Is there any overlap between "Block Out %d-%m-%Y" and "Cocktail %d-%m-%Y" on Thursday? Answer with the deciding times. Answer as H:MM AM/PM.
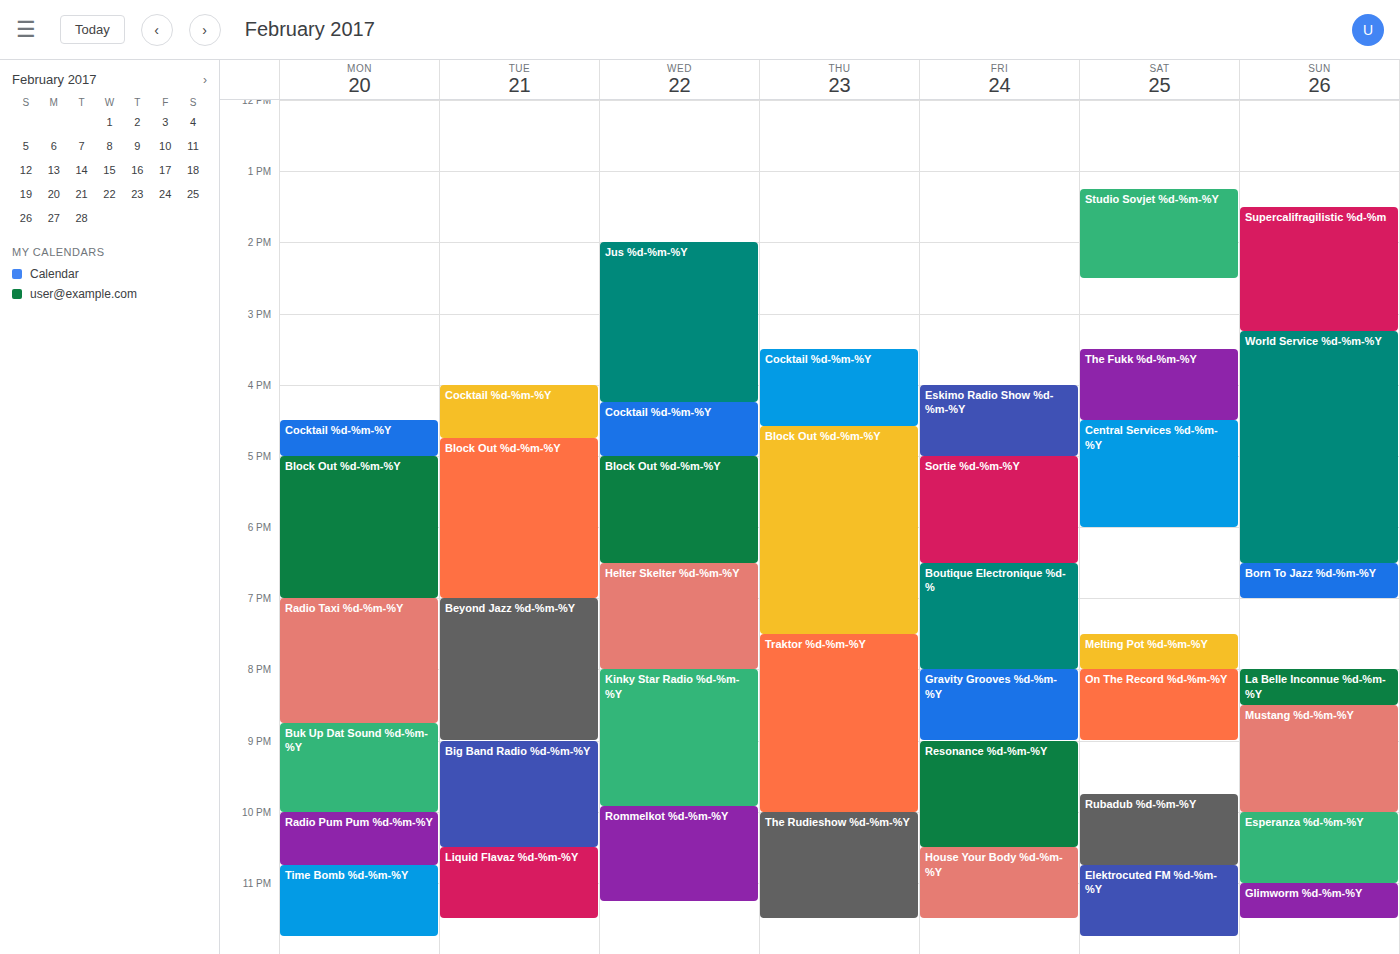
"Cocktail %d-%m-%Y" ends at 4:35 PM, exactly when "Block Out %d-%m-%Y" starts -- they touch but do not overlap.